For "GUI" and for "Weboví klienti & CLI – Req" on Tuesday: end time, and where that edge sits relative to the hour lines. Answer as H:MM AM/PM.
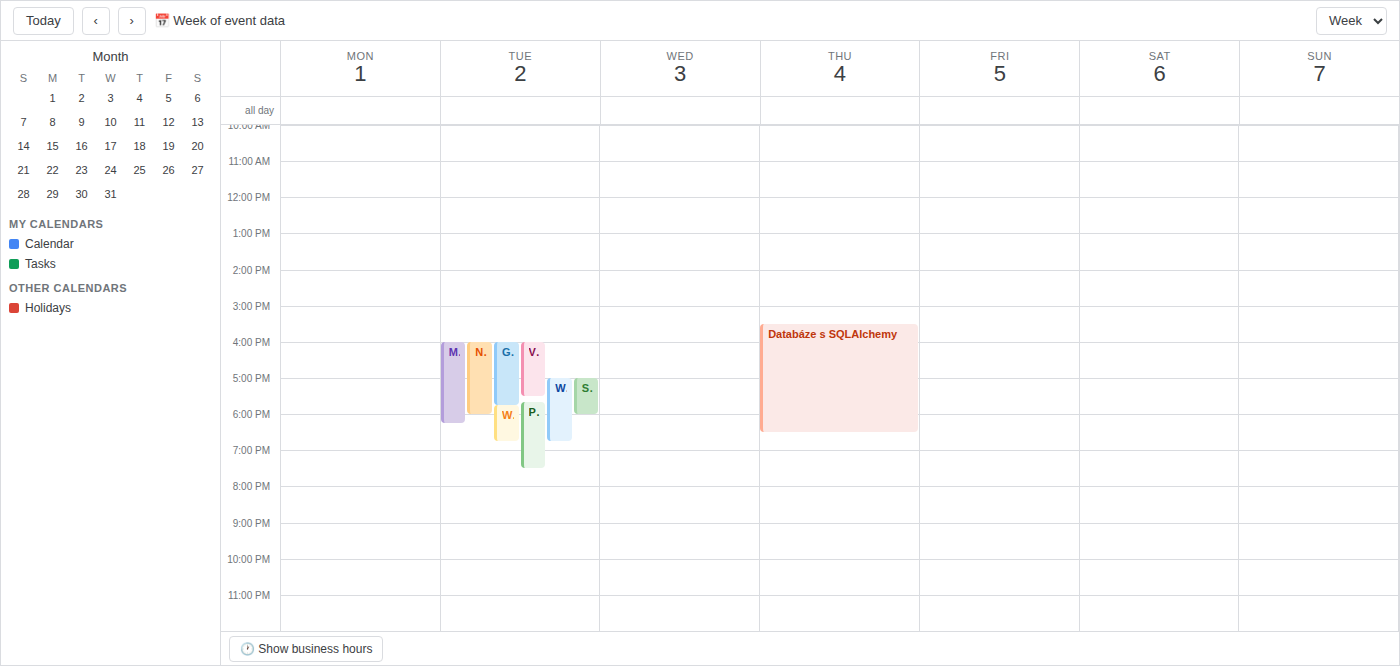
"GUI": 5:45 PM, neither: three quarters of the way from the 5 PM line to the 6 PM line. "Weboví klienti & CLI – Req": 6:45 PM, neither: three quarters of the way from the 6 PM line to the 7 PM line.